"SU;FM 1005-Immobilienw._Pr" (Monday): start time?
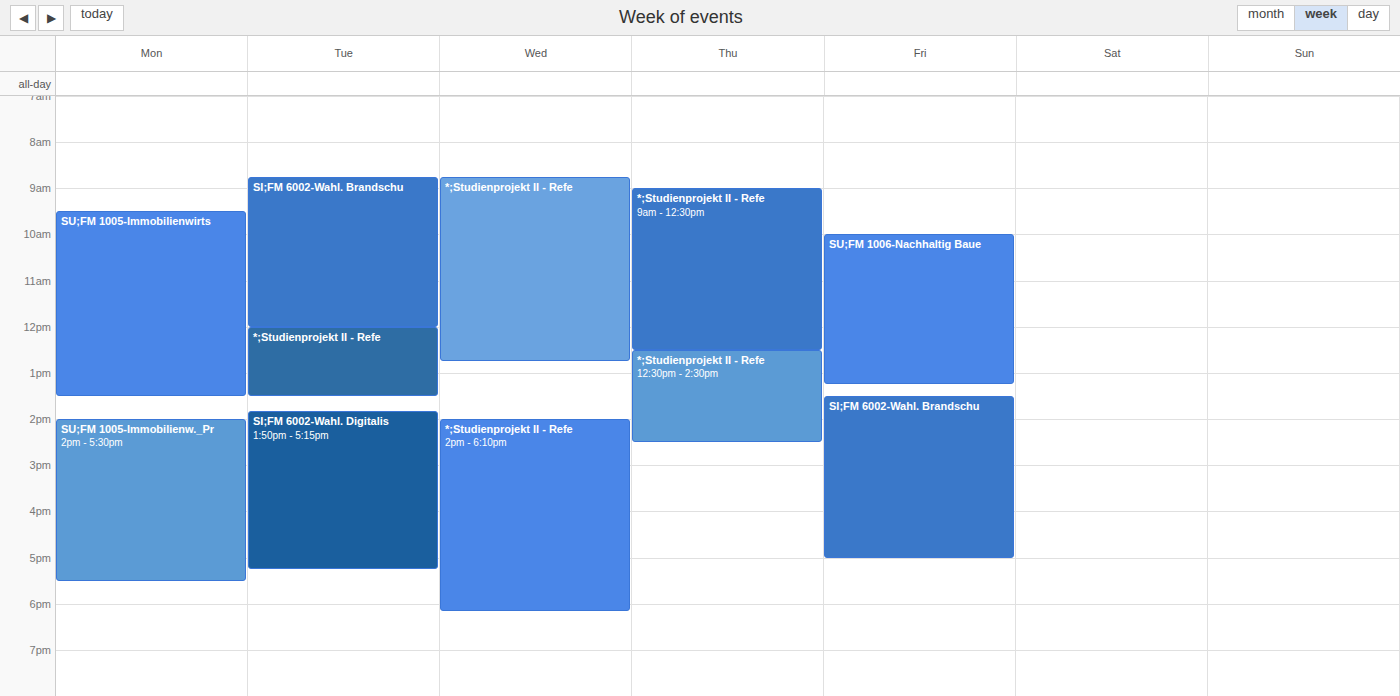
2:00 PM